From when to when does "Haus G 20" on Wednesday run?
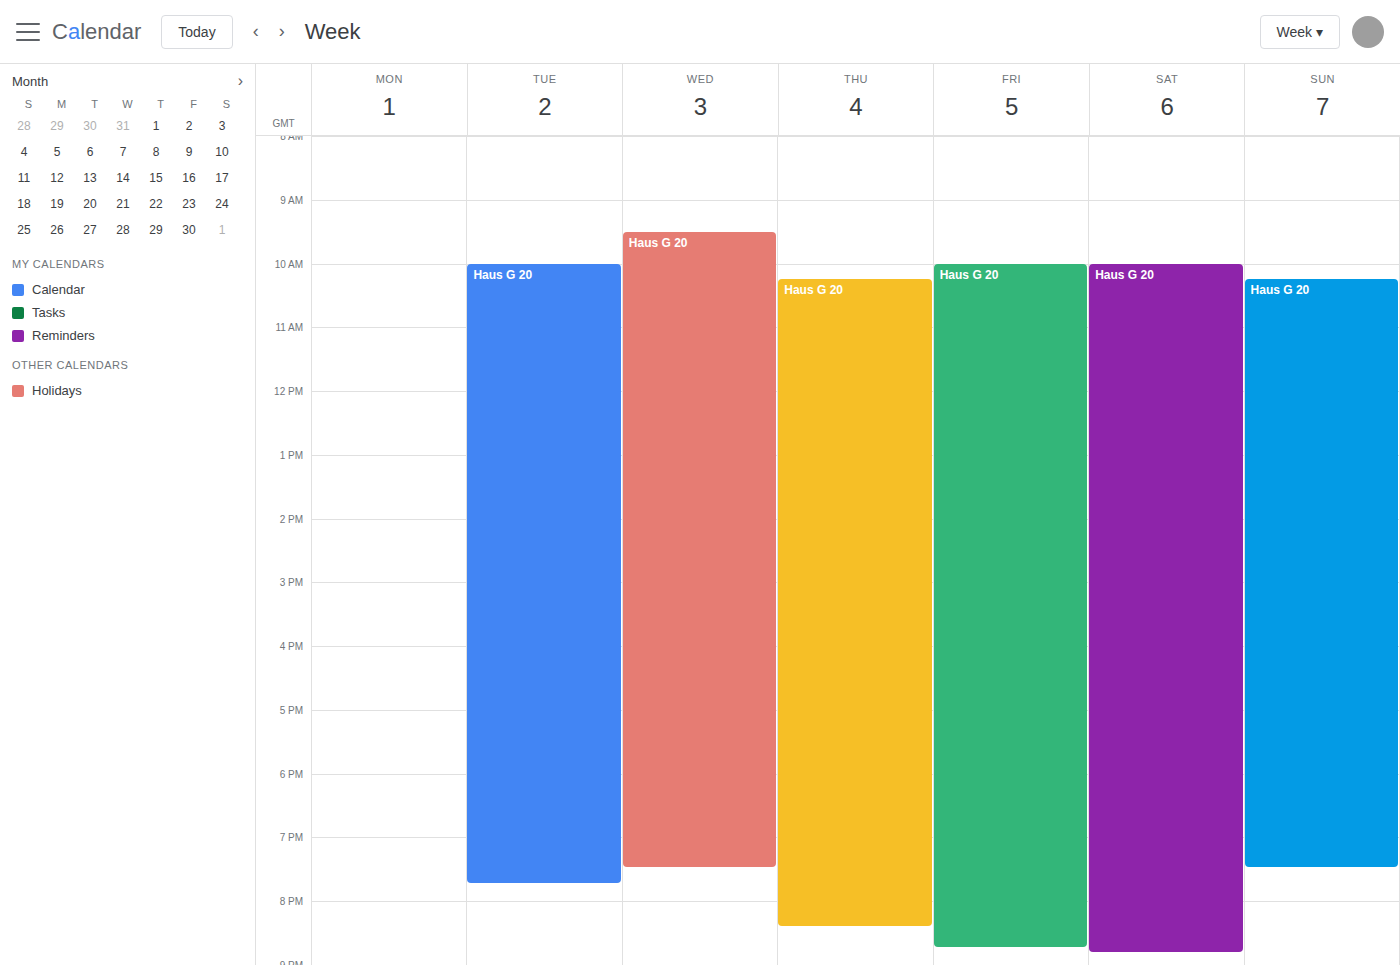
9:30 AM to 7:30 PM